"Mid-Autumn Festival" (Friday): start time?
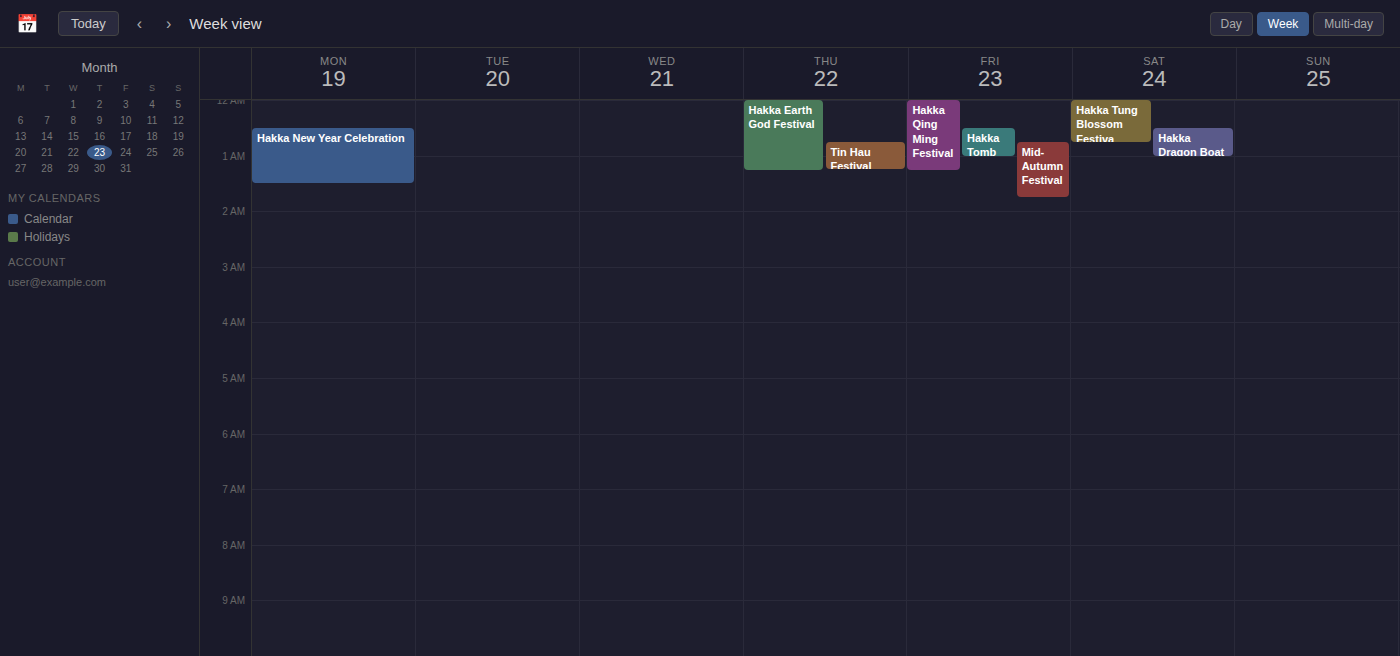
00:45